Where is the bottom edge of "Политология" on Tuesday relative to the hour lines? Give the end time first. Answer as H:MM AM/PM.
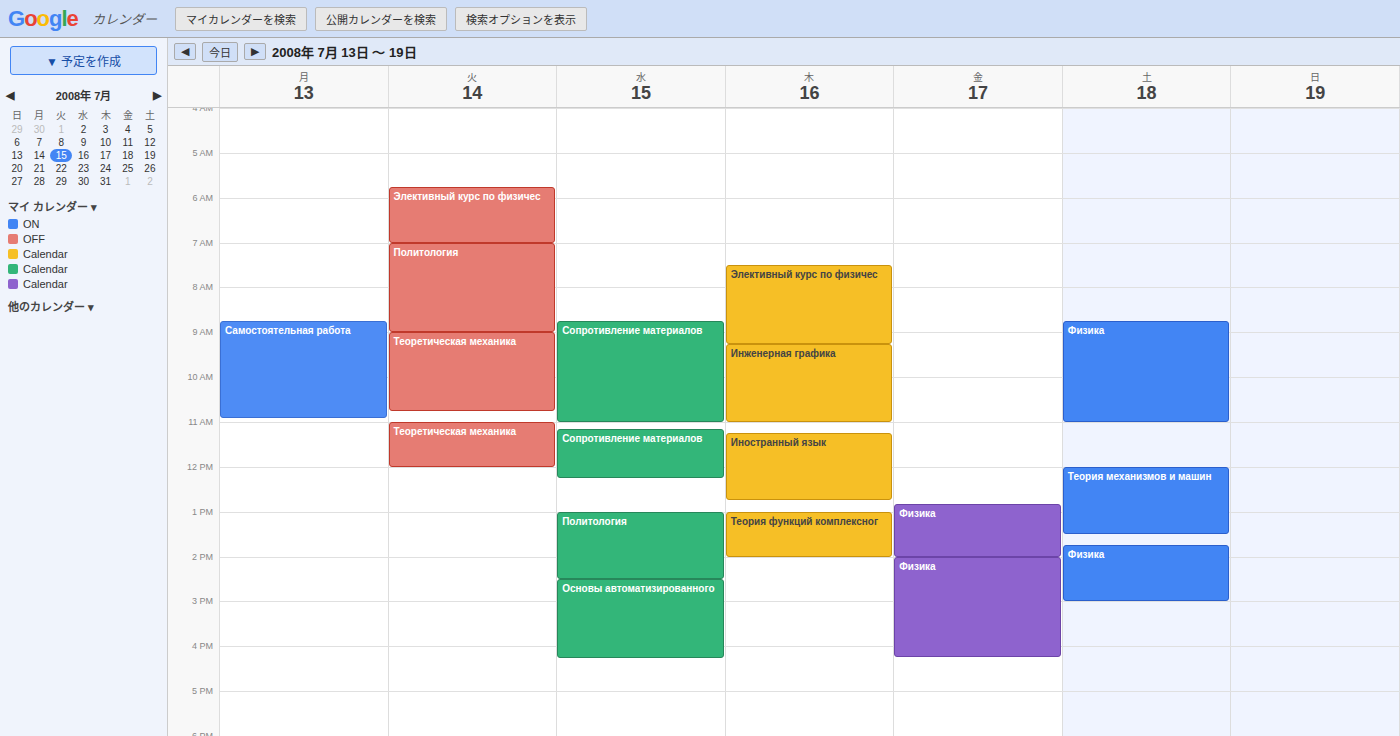
9:00 AM -- exactly on the 9 AM line.